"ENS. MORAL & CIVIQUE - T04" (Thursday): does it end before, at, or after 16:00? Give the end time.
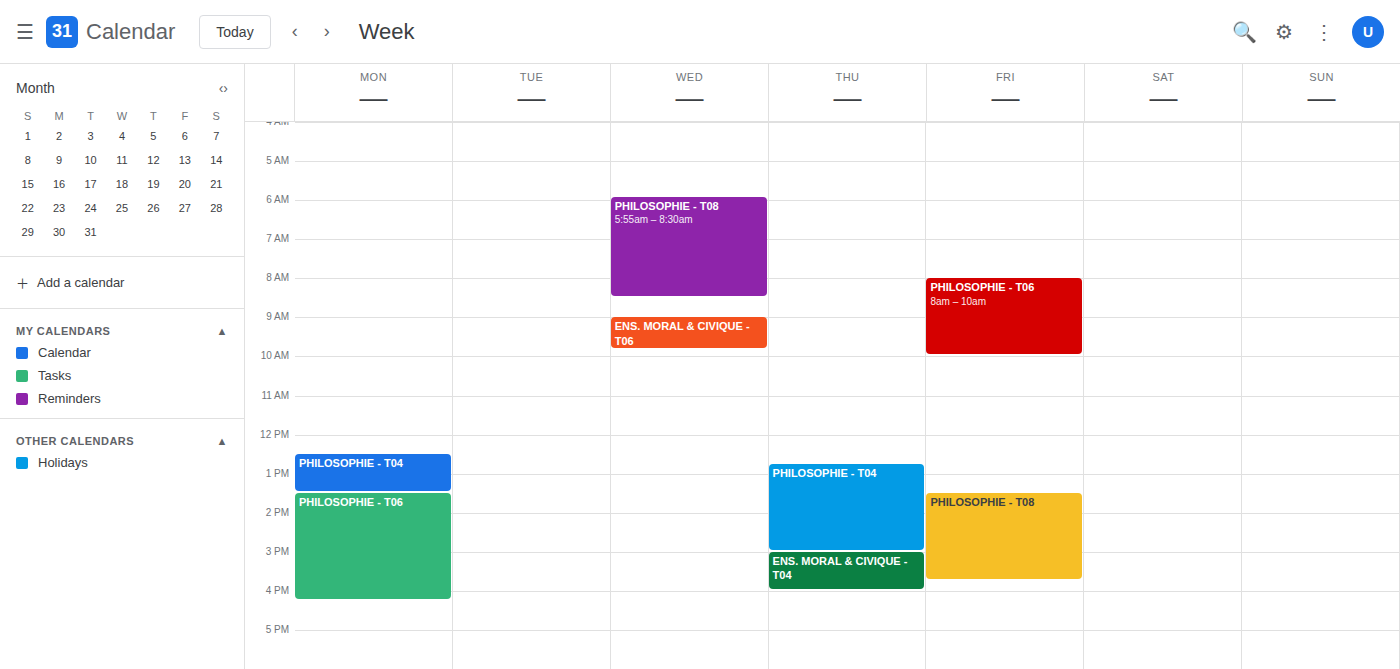
16:00 -- exactly at 16:00, on the 16:00 line.